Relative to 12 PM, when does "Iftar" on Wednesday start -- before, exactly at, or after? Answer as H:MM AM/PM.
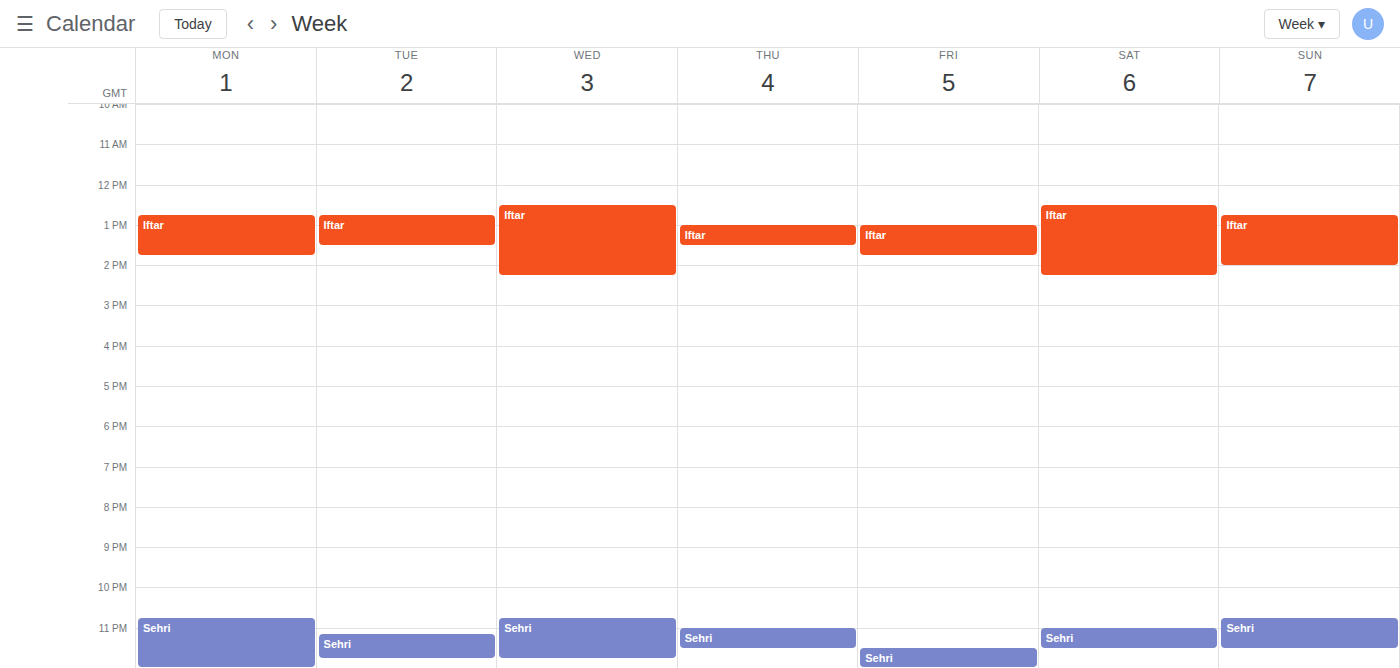
12:30 PM -- after 12 PM, 30 minutes below the 12 PM line.